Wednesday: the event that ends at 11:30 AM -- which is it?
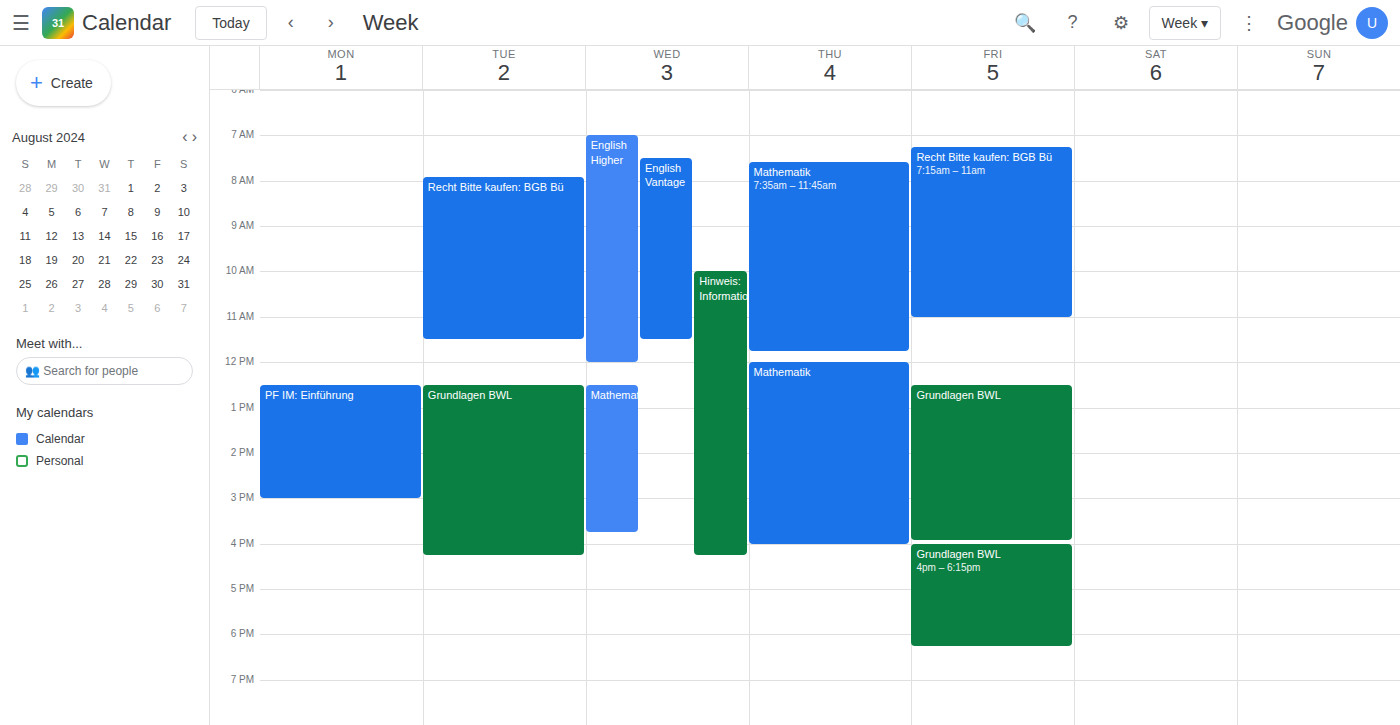
"English Vantage"